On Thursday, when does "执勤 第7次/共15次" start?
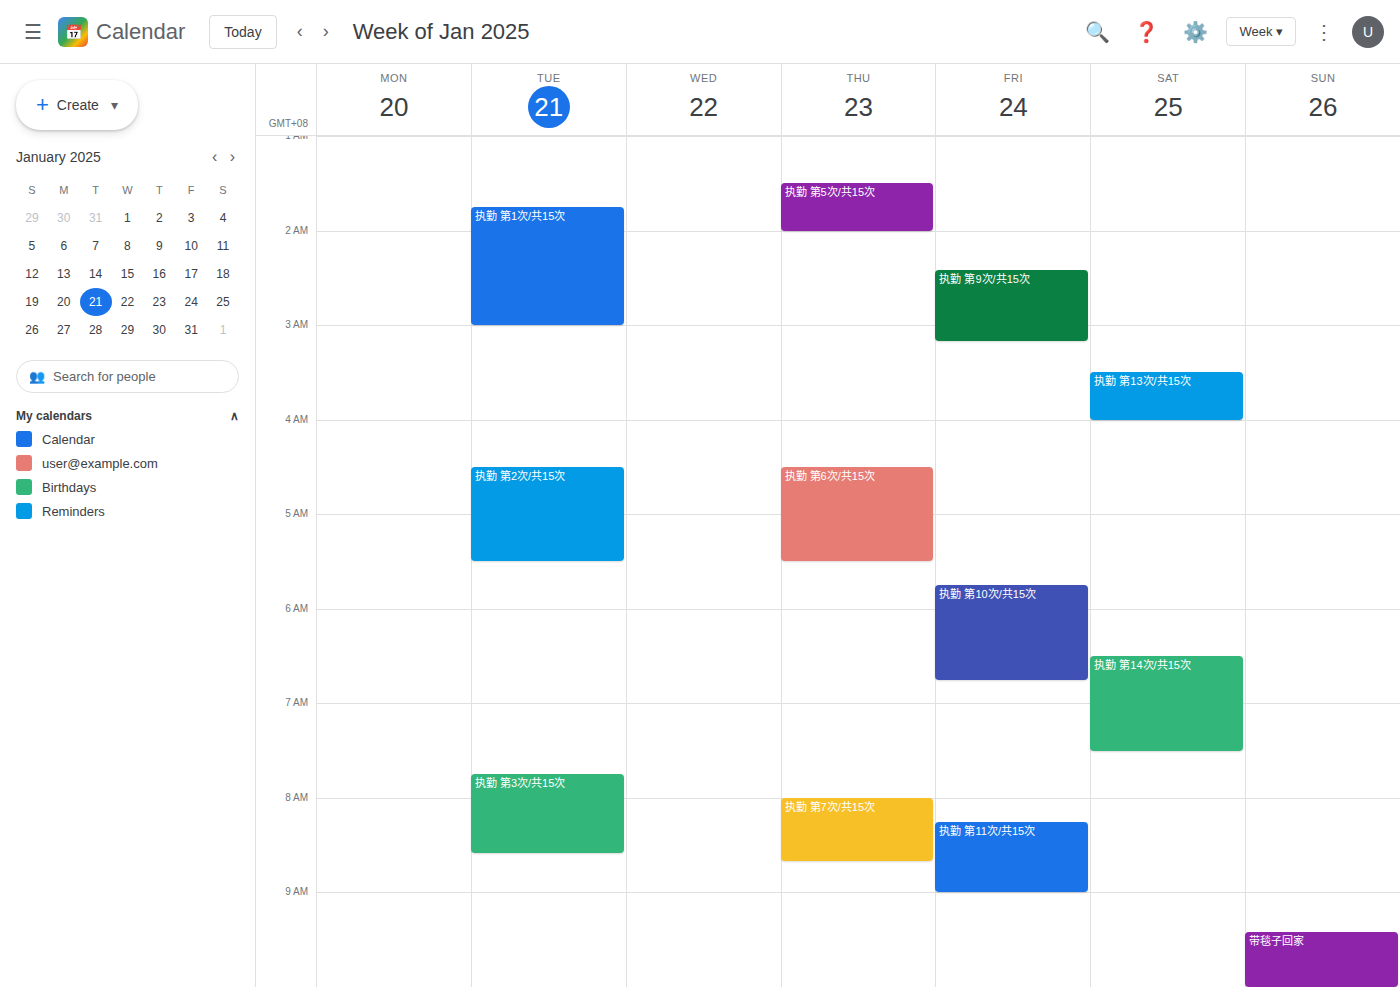
8:00 AM